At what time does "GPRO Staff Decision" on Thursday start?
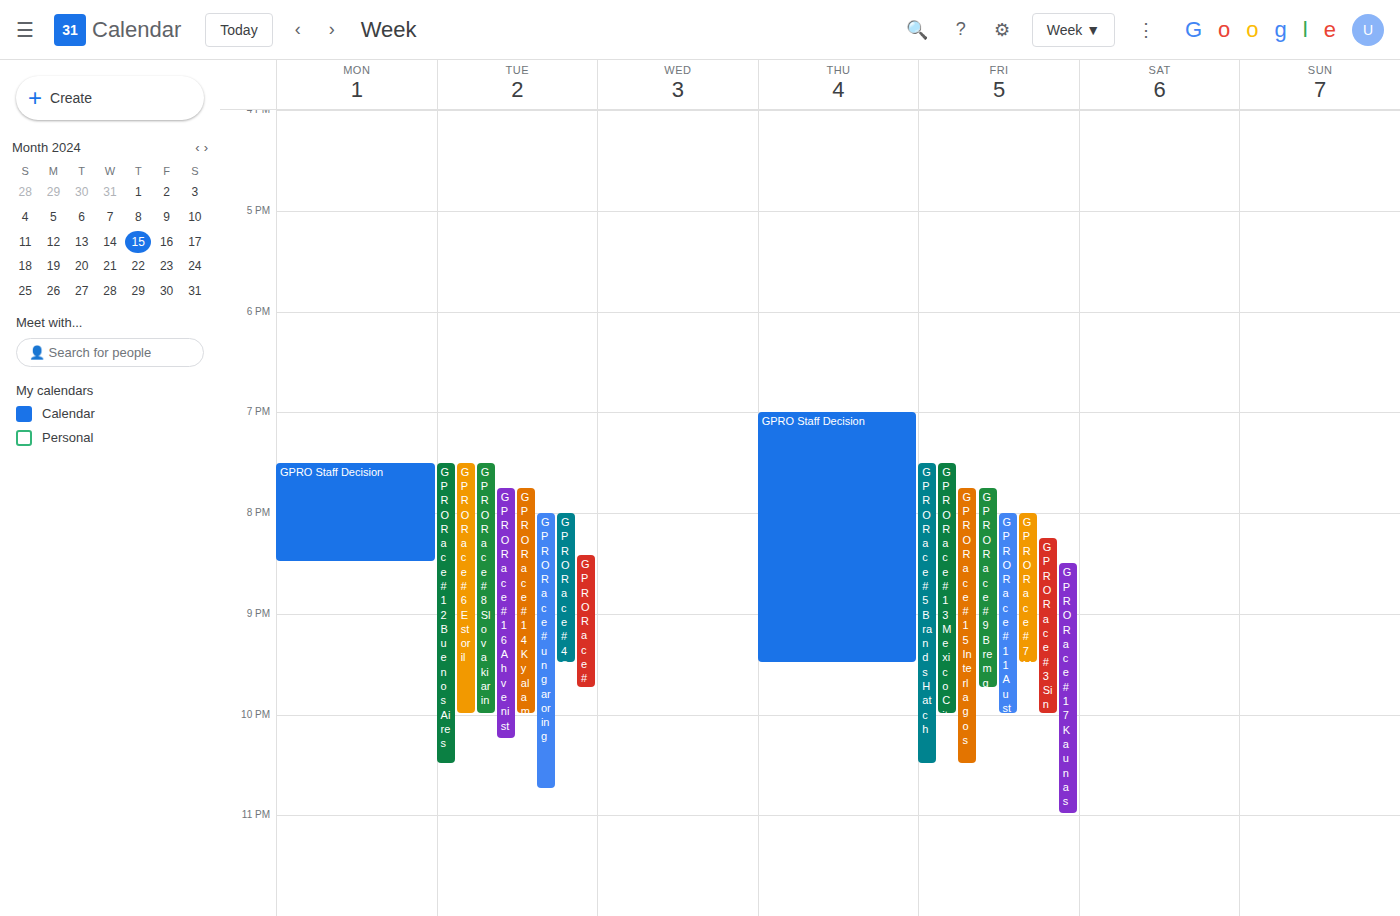
7:00 PM